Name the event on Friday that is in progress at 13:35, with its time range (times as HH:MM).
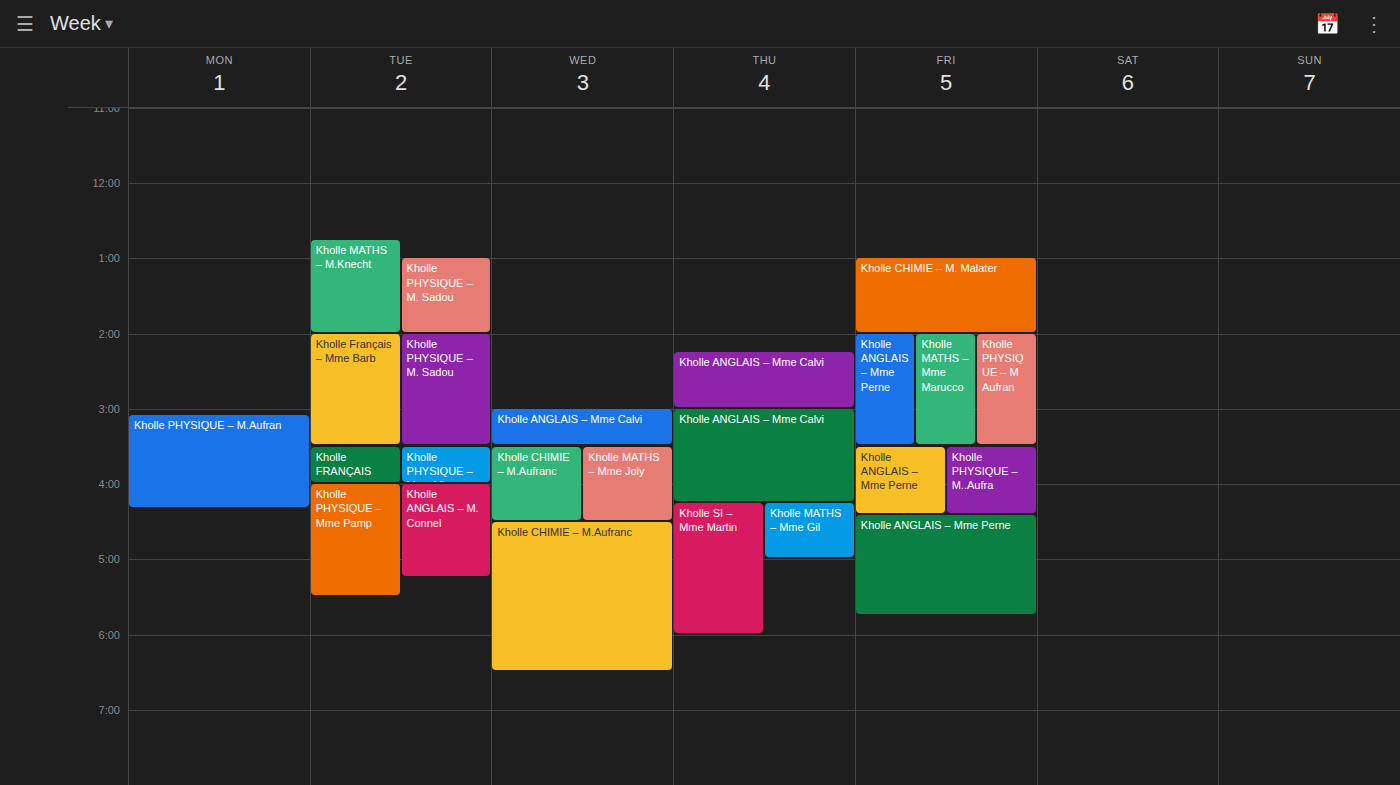
"Kholle CHIMIE – M. Malater", 13:00 to 14:00